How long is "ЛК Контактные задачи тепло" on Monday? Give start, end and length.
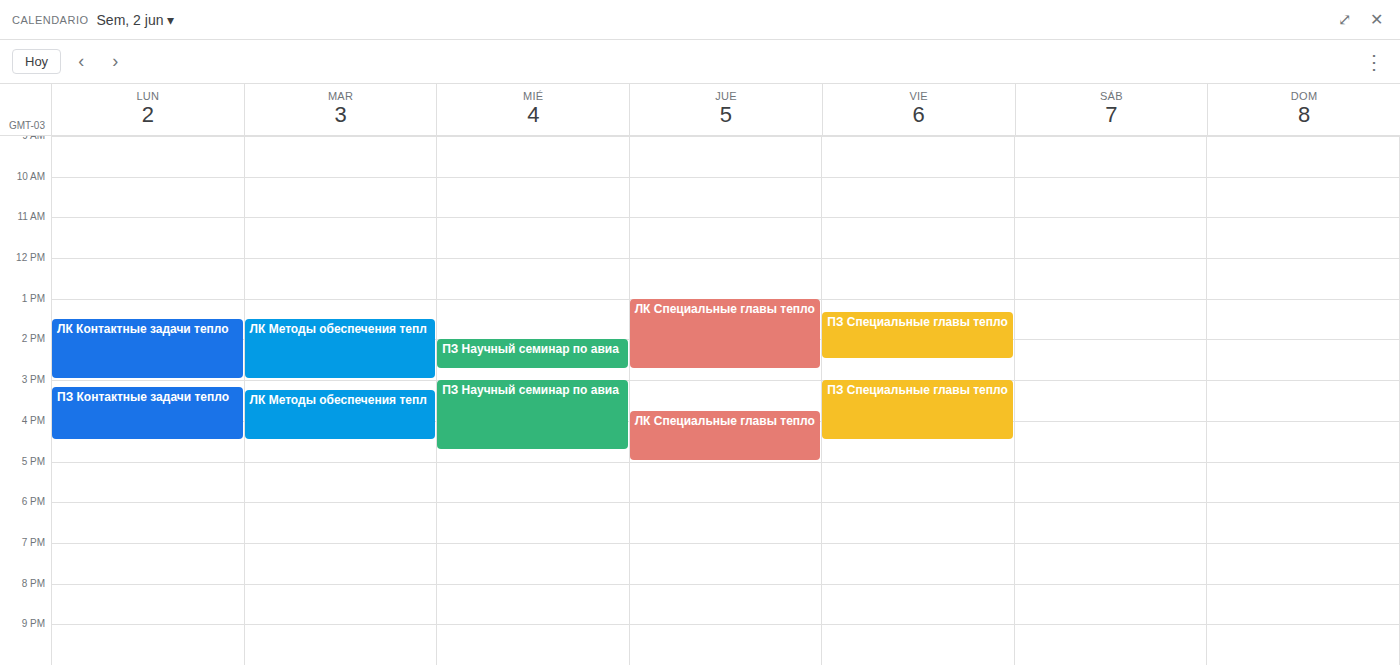
1:30 PM to 3:00 PM, 1 hour 30 minutes